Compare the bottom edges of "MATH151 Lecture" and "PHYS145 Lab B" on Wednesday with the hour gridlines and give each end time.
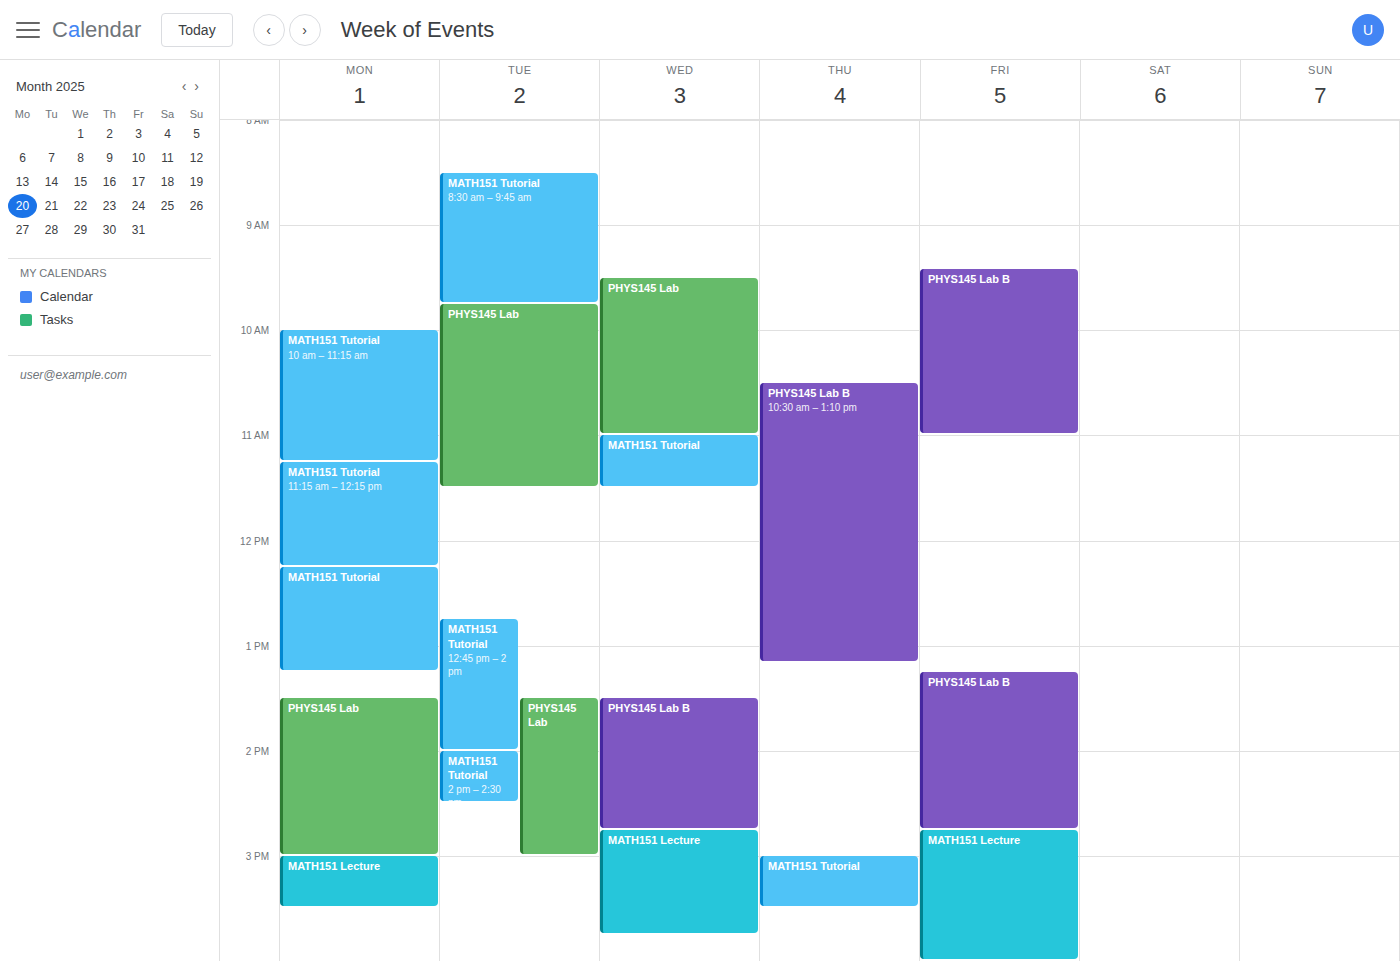
"MATH151 Lecture": 3:45 PM, neither: three quarters of the way from the 3 PM line to the 4 PM line. "PHYS145 Lab B": 2:45 PM, neither: three quarters of the way from the 2 PM line to the 3 PM line.